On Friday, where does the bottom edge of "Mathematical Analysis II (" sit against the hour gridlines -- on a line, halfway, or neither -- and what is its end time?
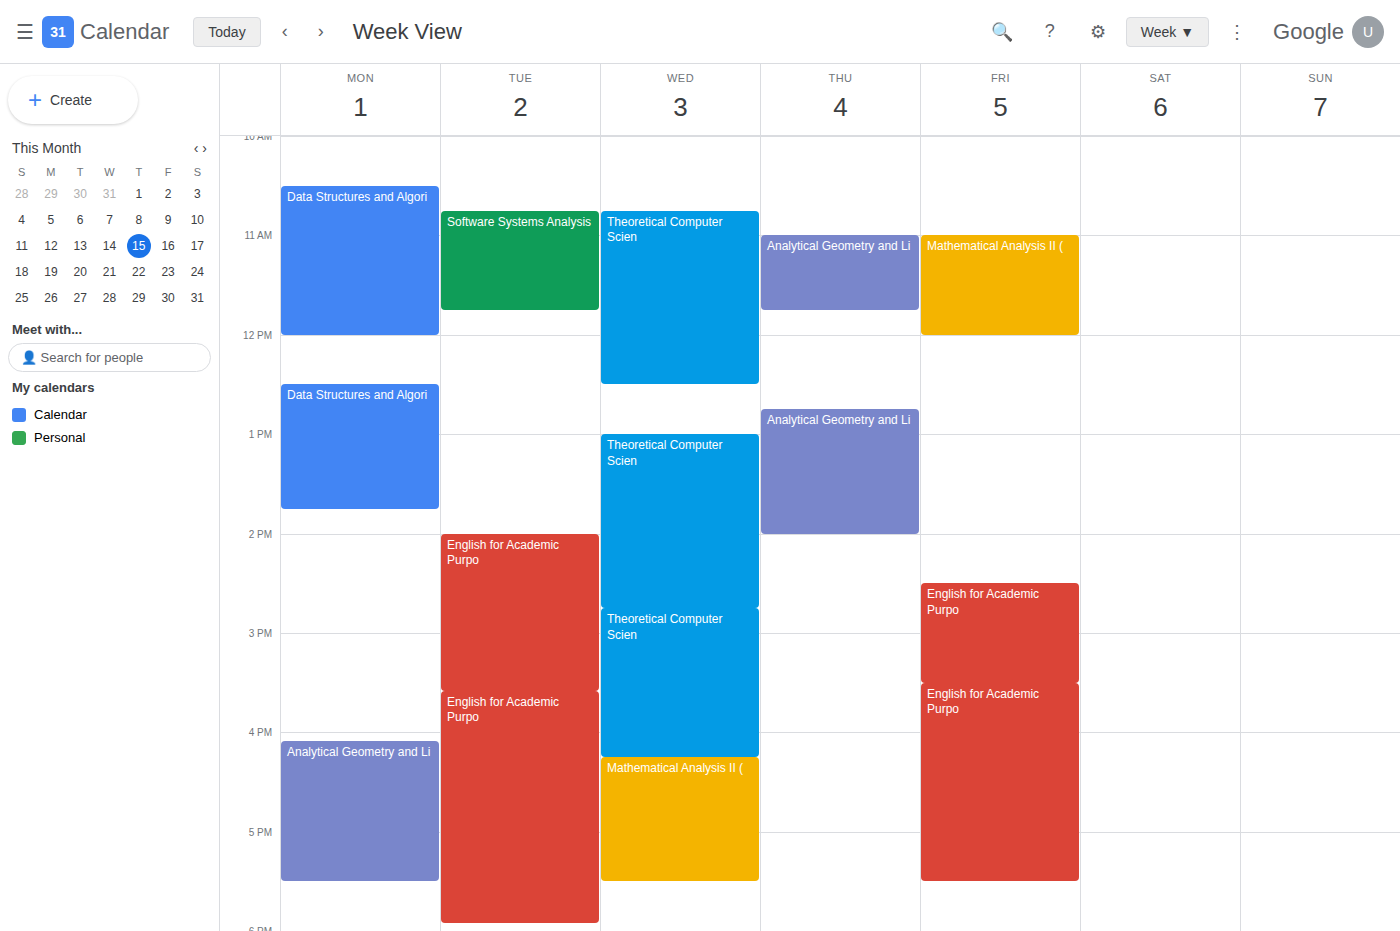
12:00 PM -- exactly on the 12 PM line.